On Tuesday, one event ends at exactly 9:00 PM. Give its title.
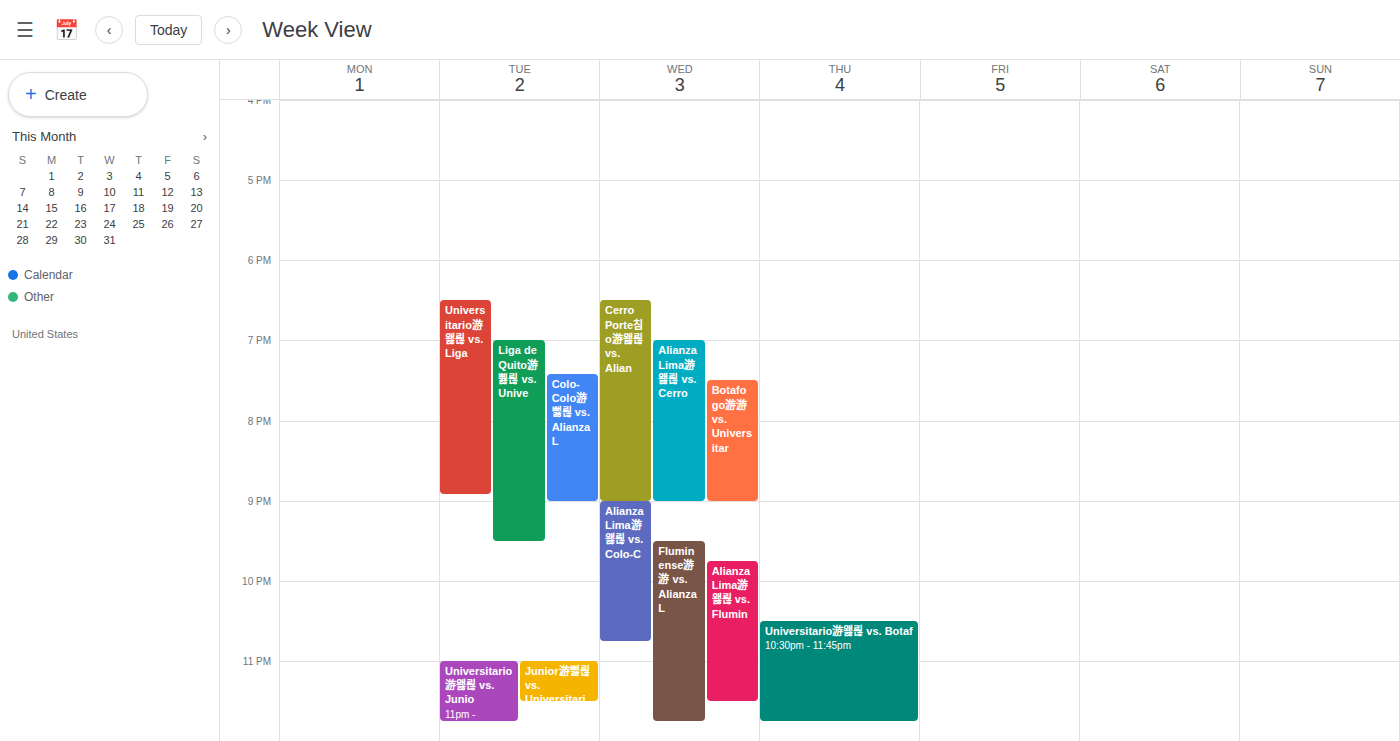
"Colo-Colo游뻟릖 vs. Alianza L"